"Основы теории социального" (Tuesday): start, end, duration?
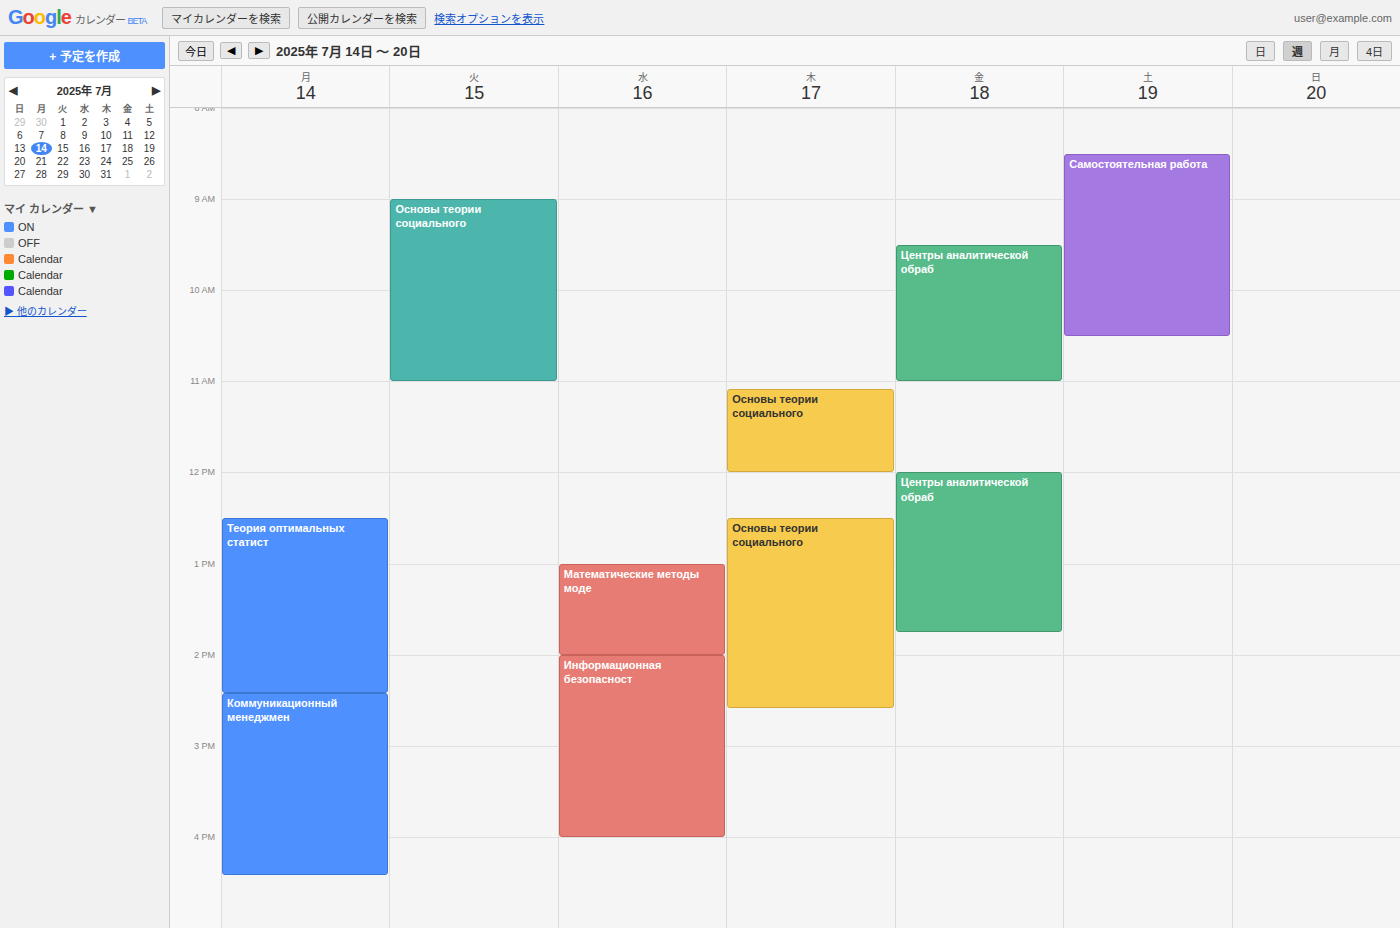
9:00 AM to 11:00 AM, 2 hours